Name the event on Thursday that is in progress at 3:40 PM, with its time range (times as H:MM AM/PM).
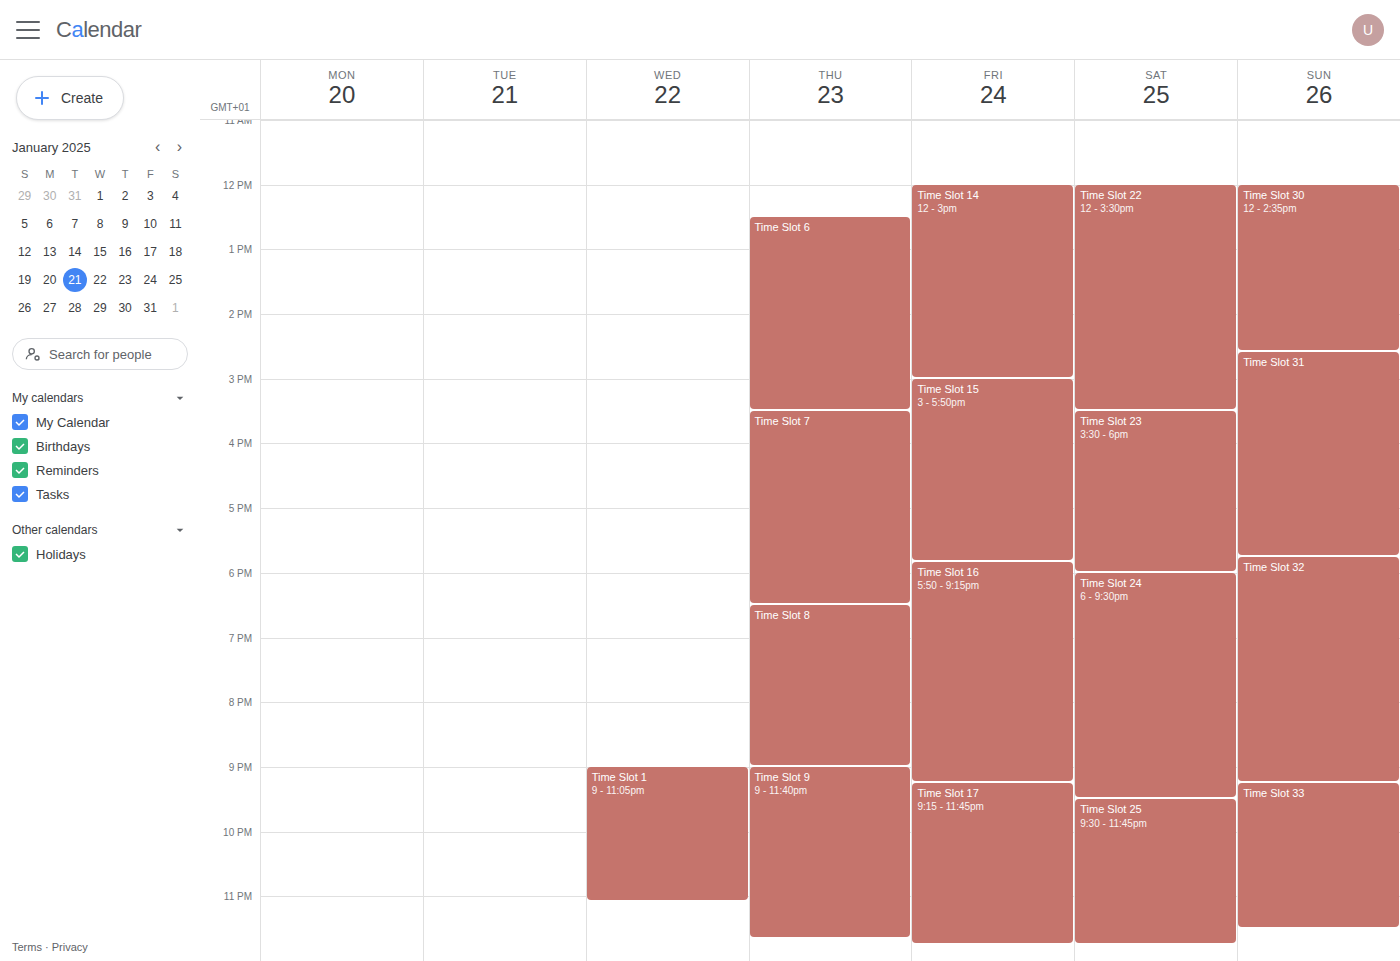
"Time Slot 7", 3:30 PM to 6:30 PM